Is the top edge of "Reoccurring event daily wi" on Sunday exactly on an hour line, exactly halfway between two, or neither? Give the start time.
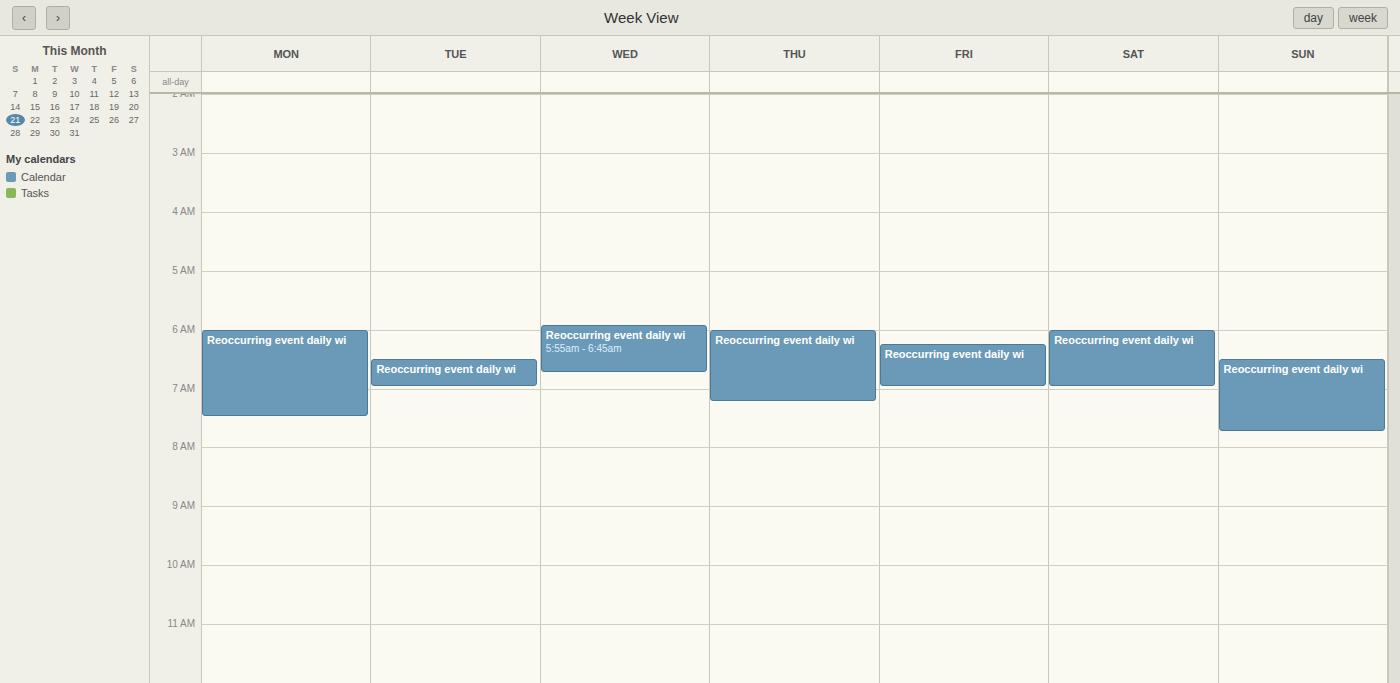
6:30 AM -- halfway between the 6 AM and 7 AM lines.